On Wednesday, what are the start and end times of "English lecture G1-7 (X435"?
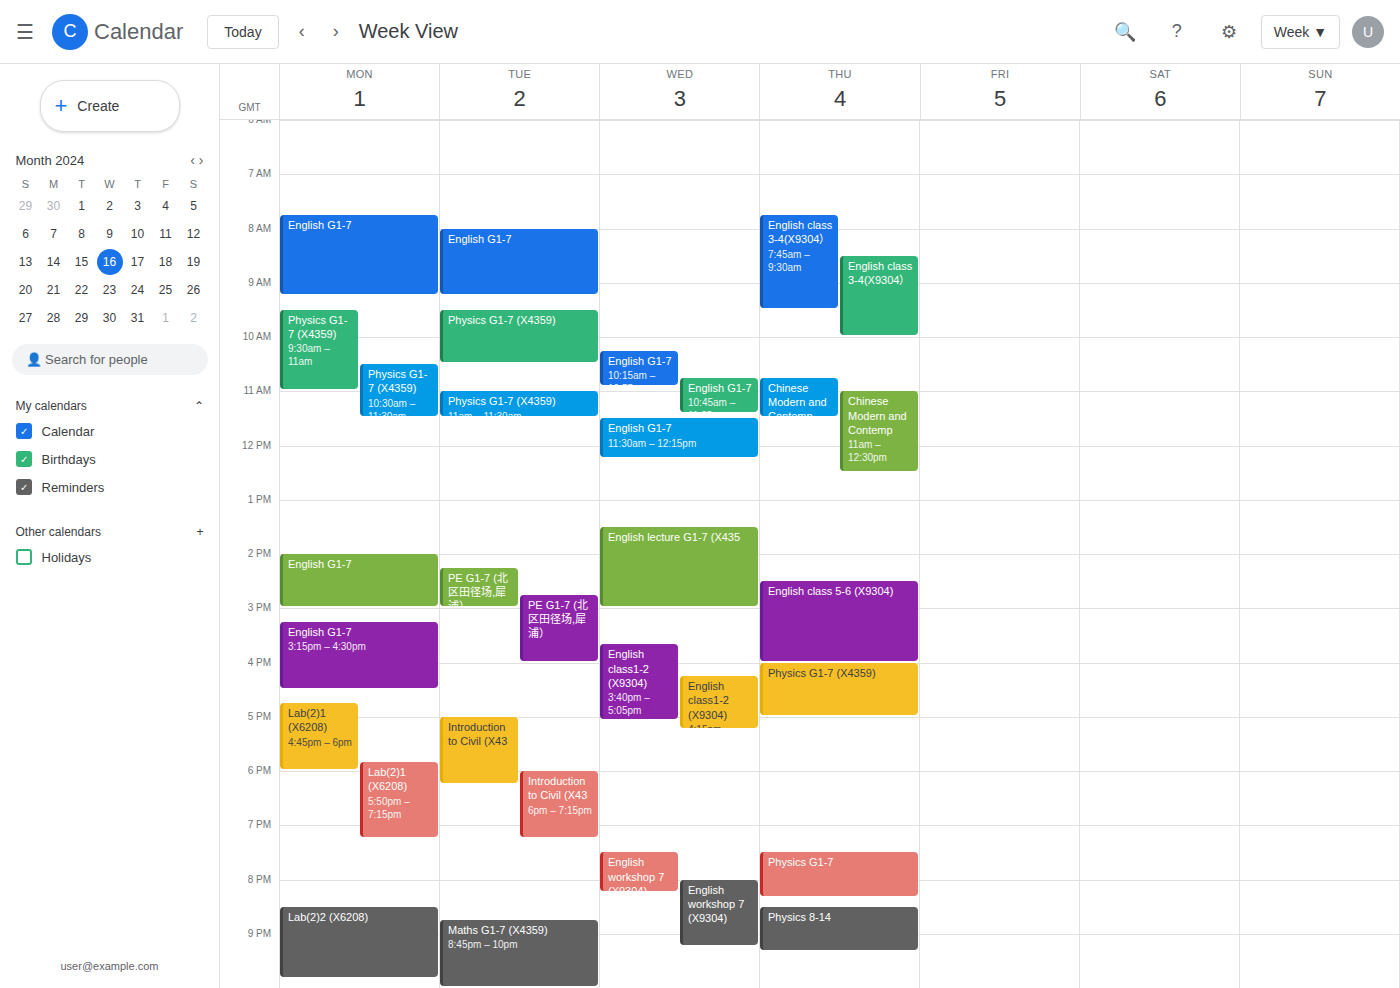
13:30 to 15:00